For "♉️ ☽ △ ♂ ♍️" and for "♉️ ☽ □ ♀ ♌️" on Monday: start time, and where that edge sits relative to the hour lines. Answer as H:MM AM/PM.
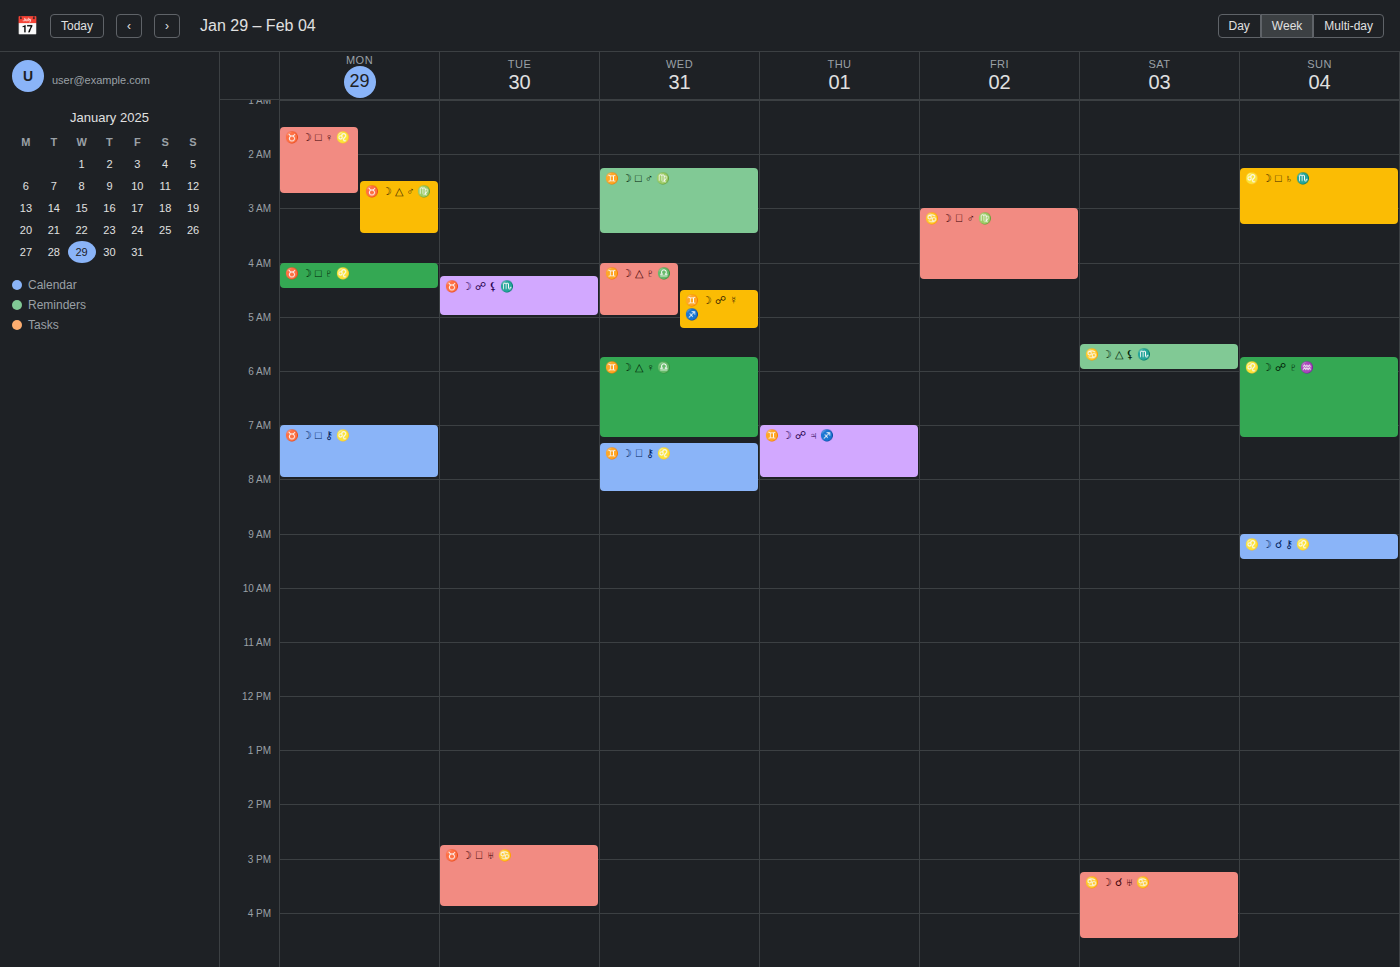
"♉️ ☽ △ ♂ ♍️": 2:30 AM, halfway between the 2 AM and 3 AM lines. "♉️ ☽ □ ♀ ♌️": 1:30 AM, halfway between the 1 AM and 2 AM lines.